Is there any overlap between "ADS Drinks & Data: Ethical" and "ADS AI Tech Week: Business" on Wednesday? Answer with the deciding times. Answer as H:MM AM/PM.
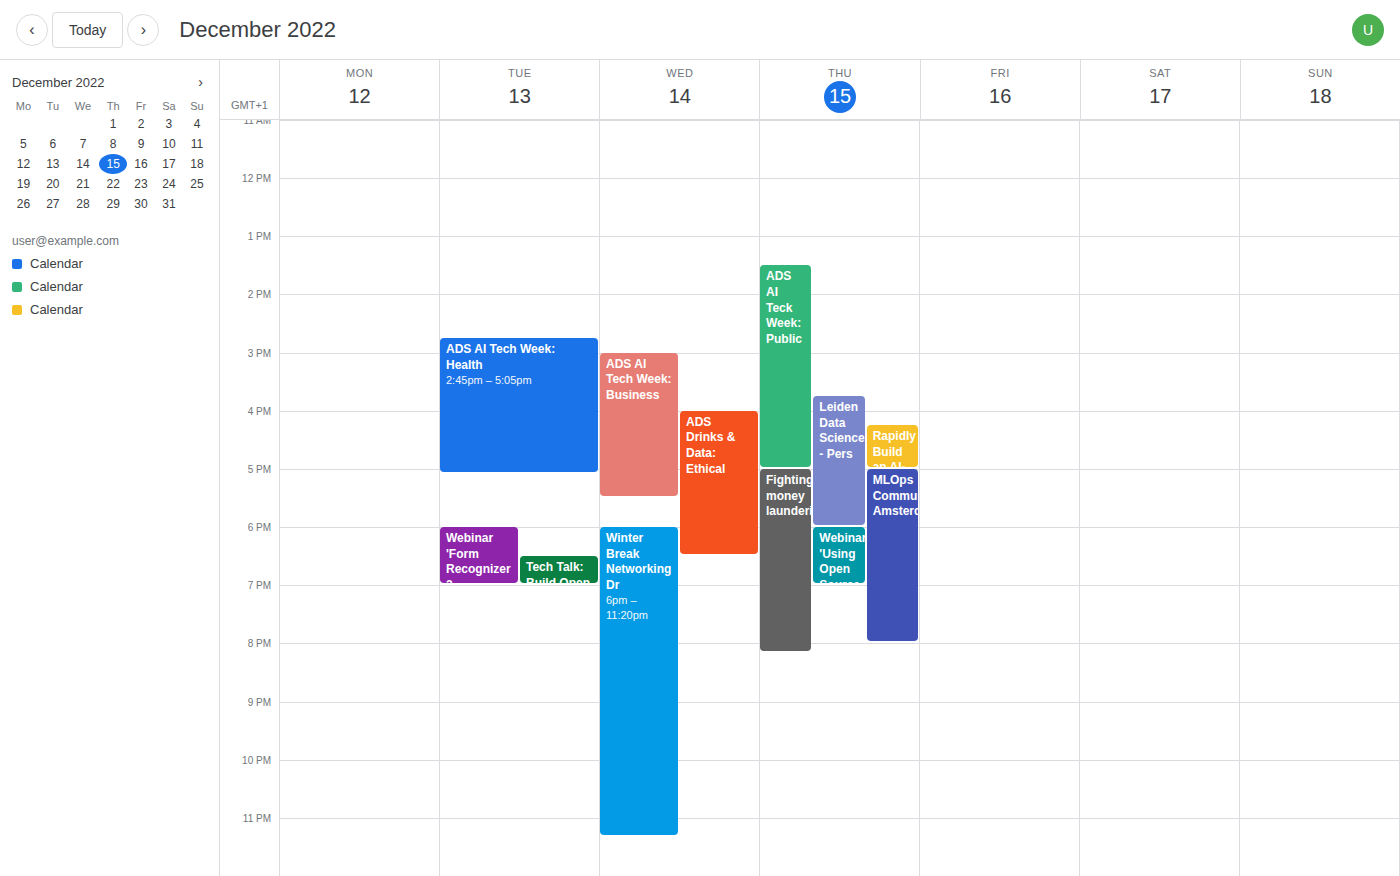
"ADS Drinks & Data: Ethical" starts at 4:00 PM, before "ADS AI Tech Week: Business" ends at 5:30 PM -- they overlap.